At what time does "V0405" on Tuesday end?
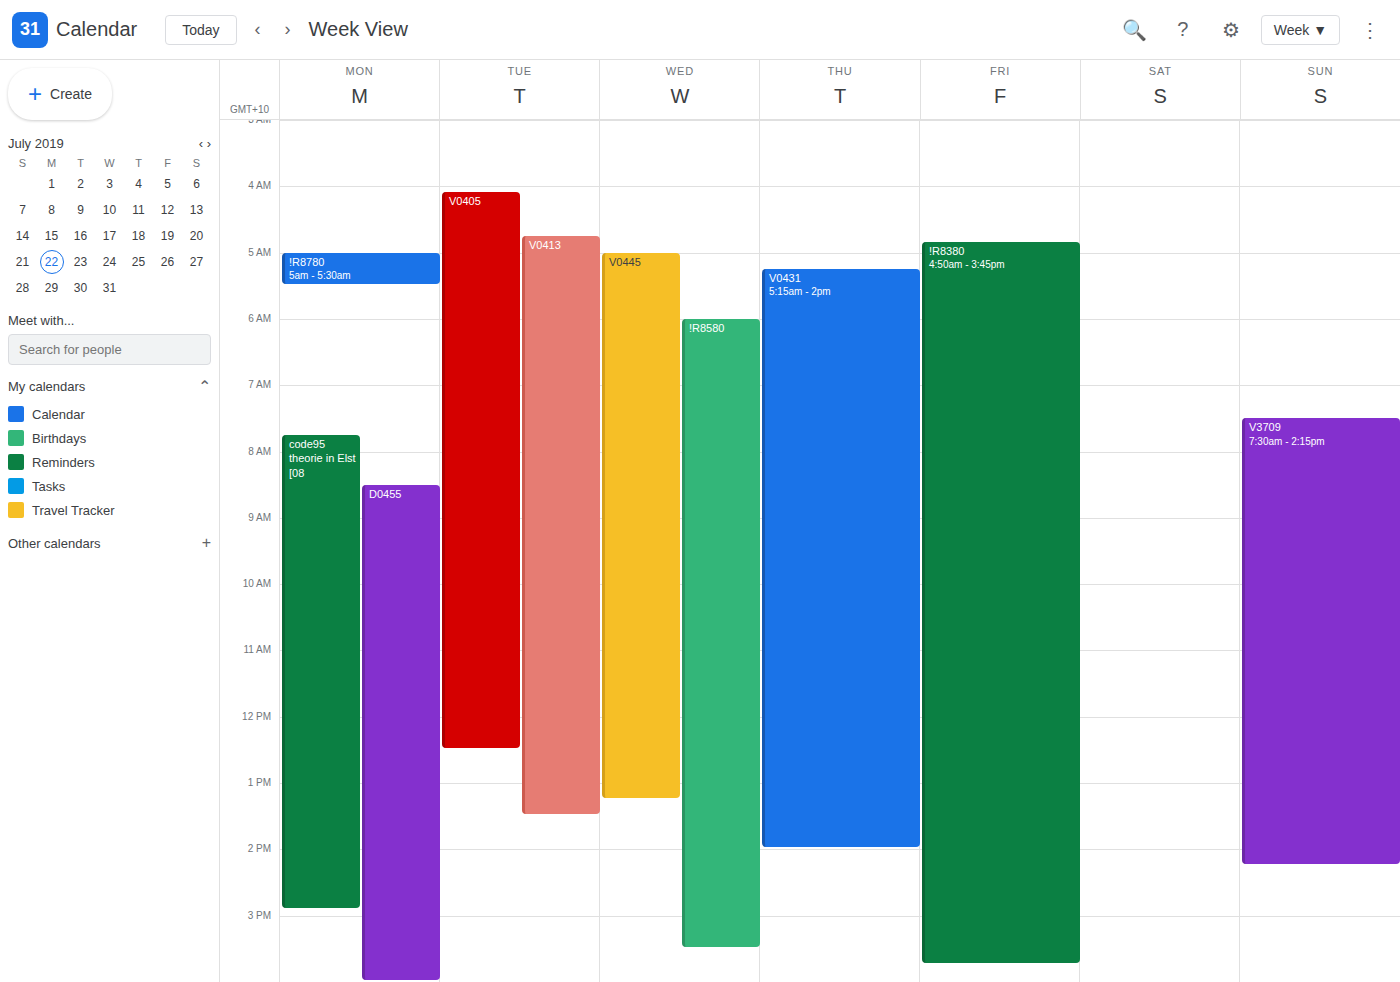
12:30 PM